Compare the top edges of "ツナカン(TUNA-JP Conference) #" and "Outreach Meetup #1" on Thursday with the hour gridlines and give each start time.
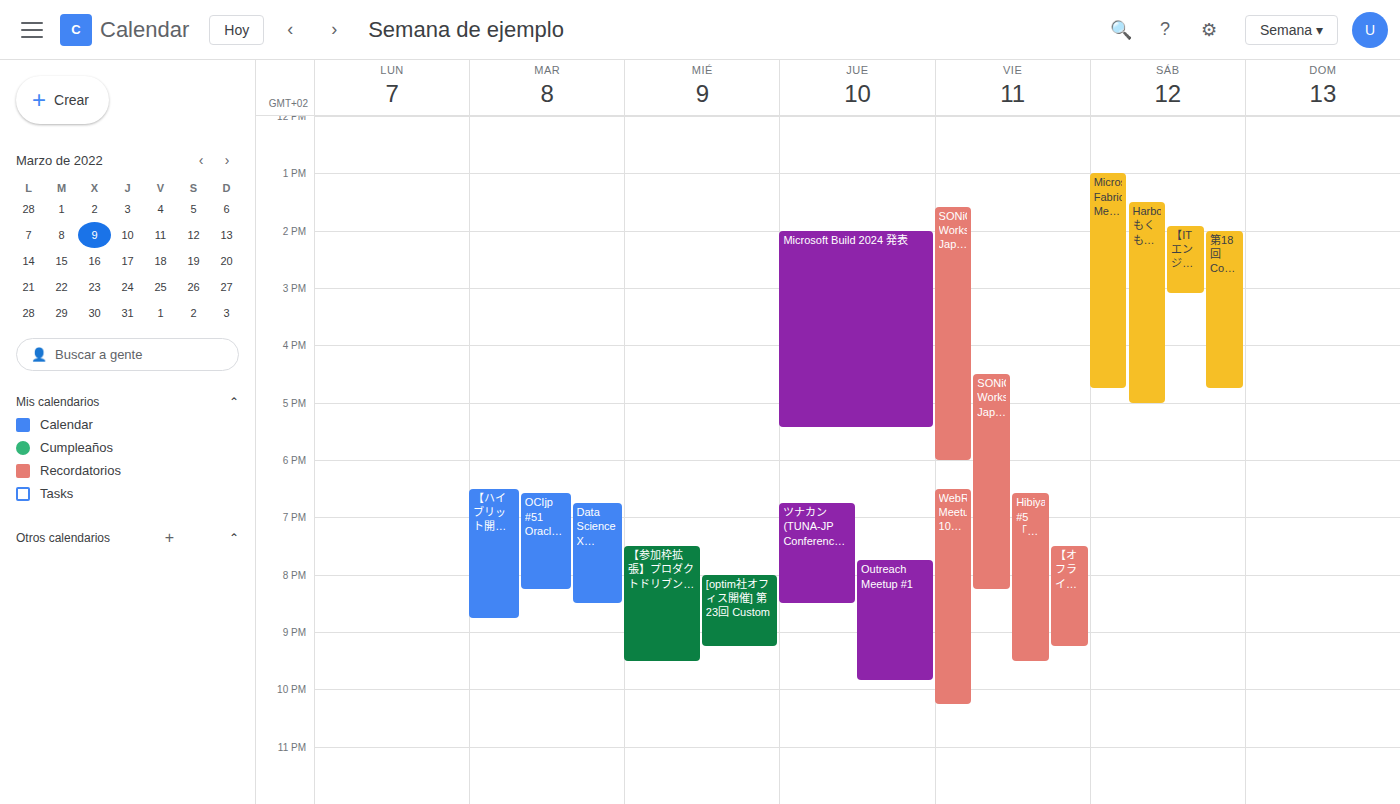
"ツナカン(TUNA-JP Conference) #": 18:45, neither: three quarters of the way from the 18:00 line to the 19:00 line. "Outreach Meetup #1": 19:45, neither: three quarters of the way from the 19:00 line to the 20:00 line.